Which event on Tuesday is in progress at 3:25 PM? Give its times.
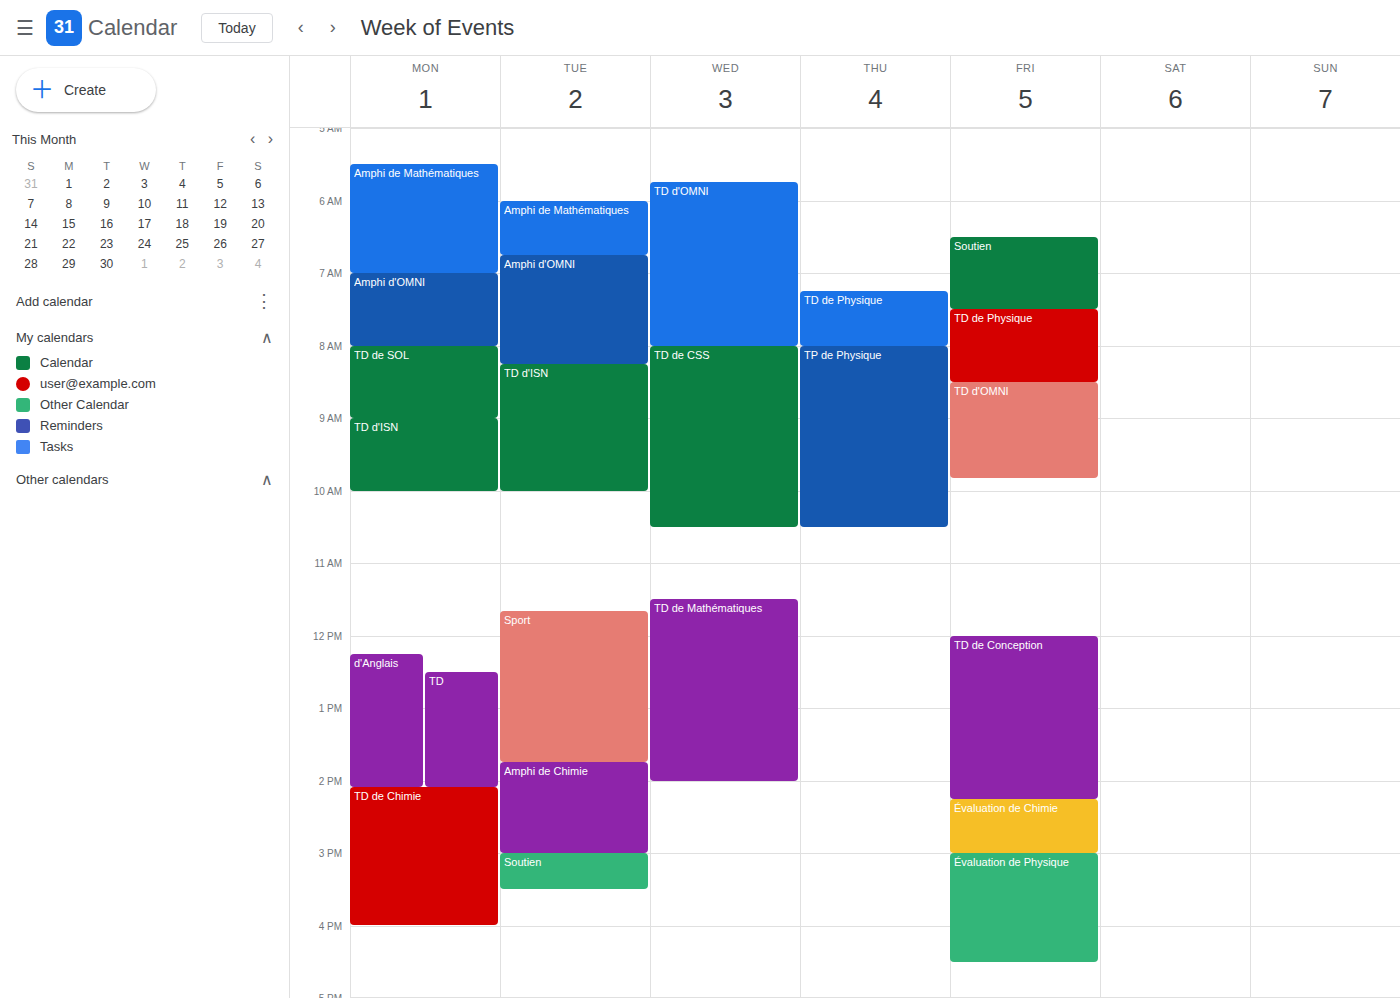
"Soutien", 3:00 PM to 3:30 PM